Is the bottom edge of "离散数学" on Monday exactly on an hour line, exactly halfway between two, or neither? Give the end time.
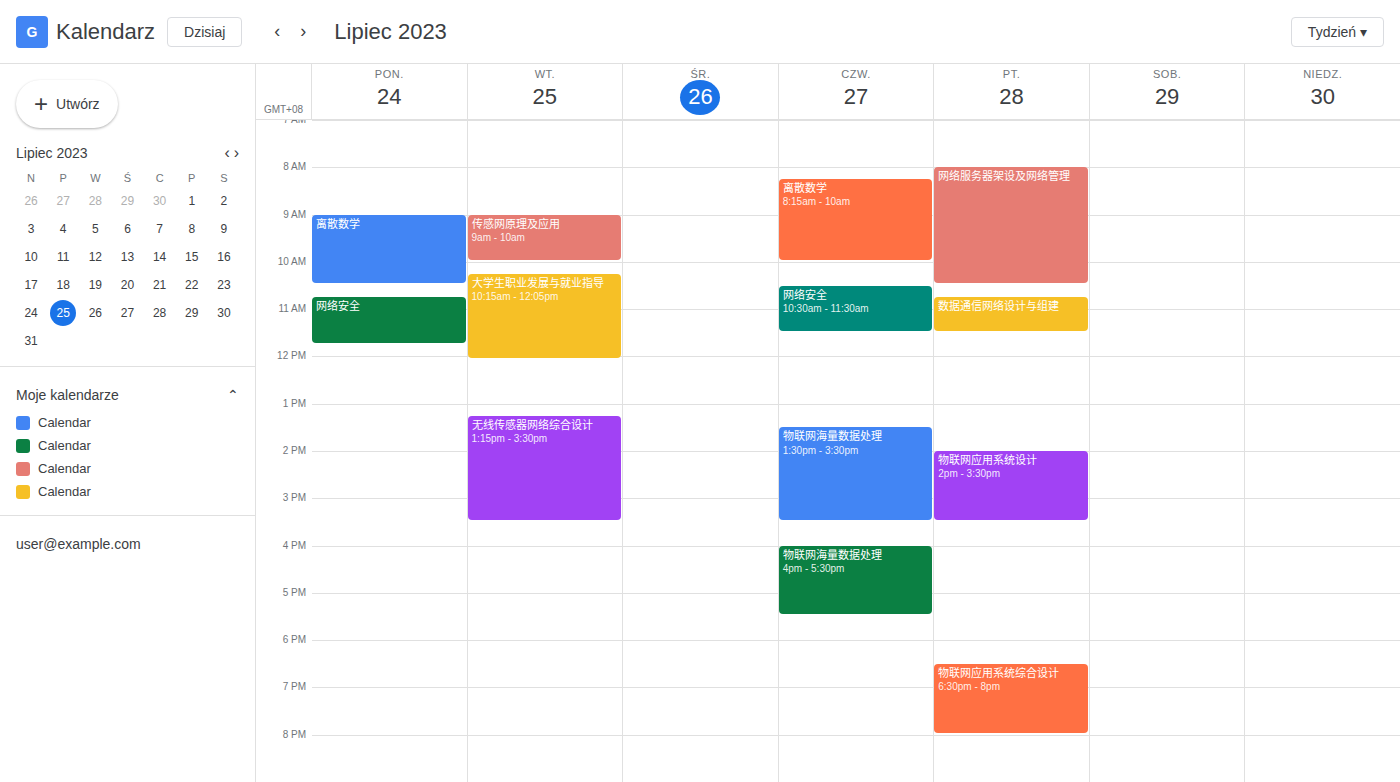
10:30 AM -- halfway between the 10 AM and 11 AM lines.